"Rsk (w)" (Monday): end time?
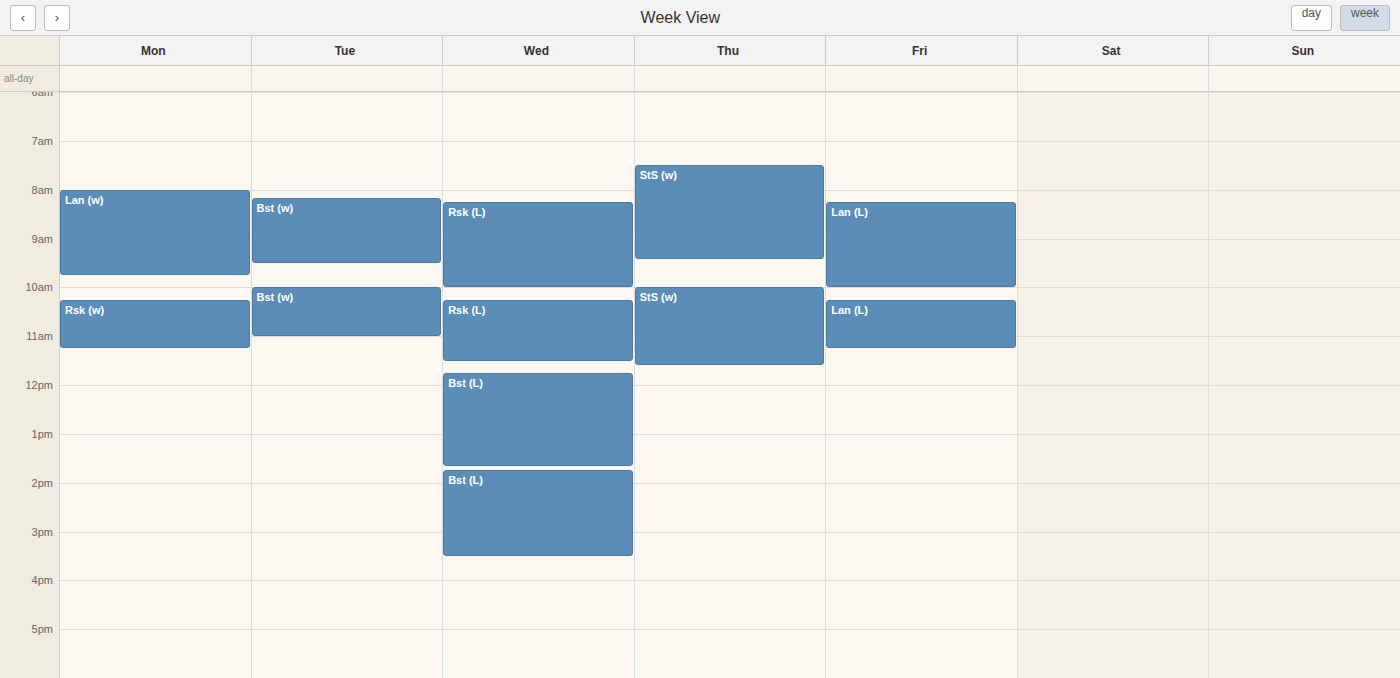
11:15 AM